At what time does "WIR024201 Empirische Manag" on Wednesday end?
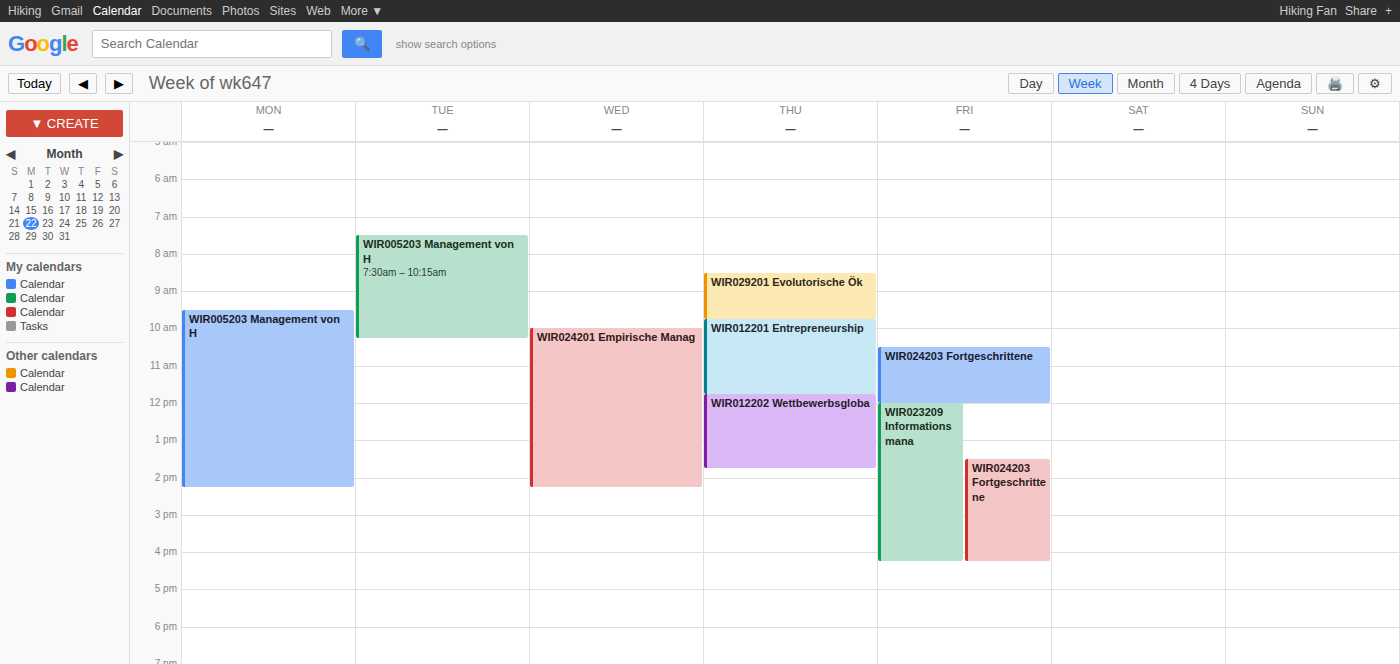
2:15 PM